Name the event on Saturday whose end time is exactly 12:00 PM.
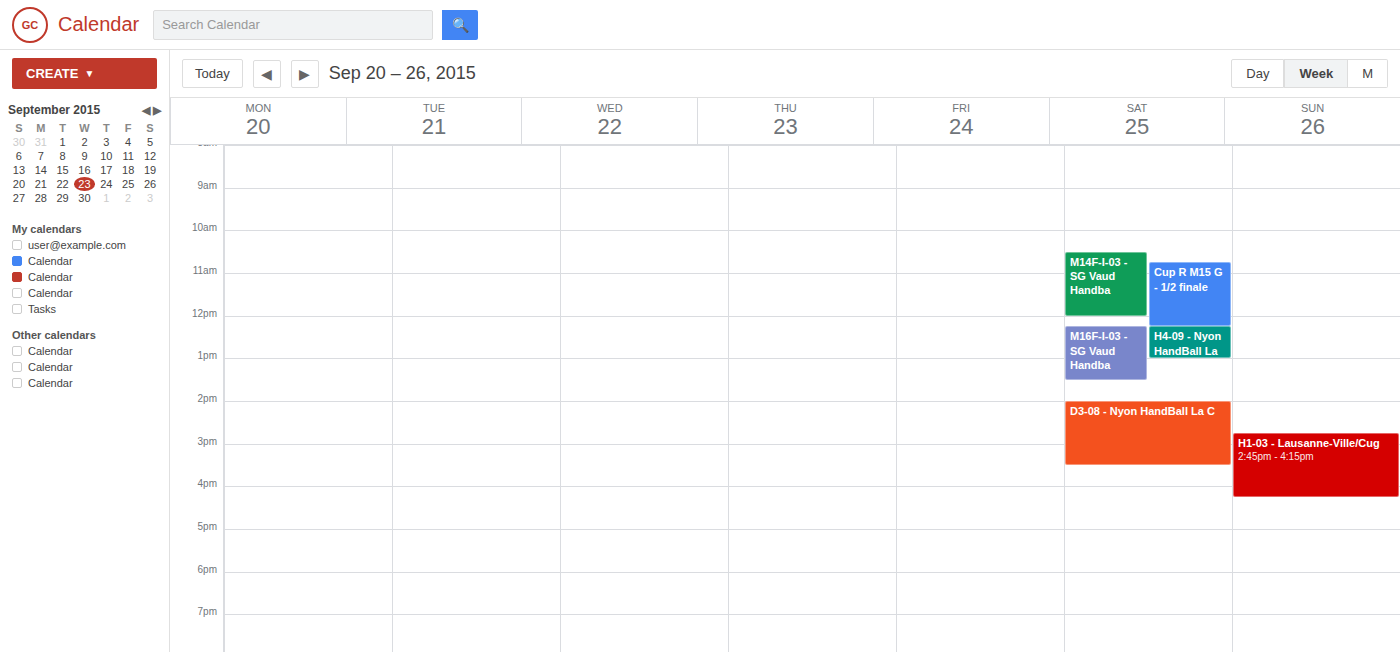
"M14F-I-03 - SG Vaud Handba"